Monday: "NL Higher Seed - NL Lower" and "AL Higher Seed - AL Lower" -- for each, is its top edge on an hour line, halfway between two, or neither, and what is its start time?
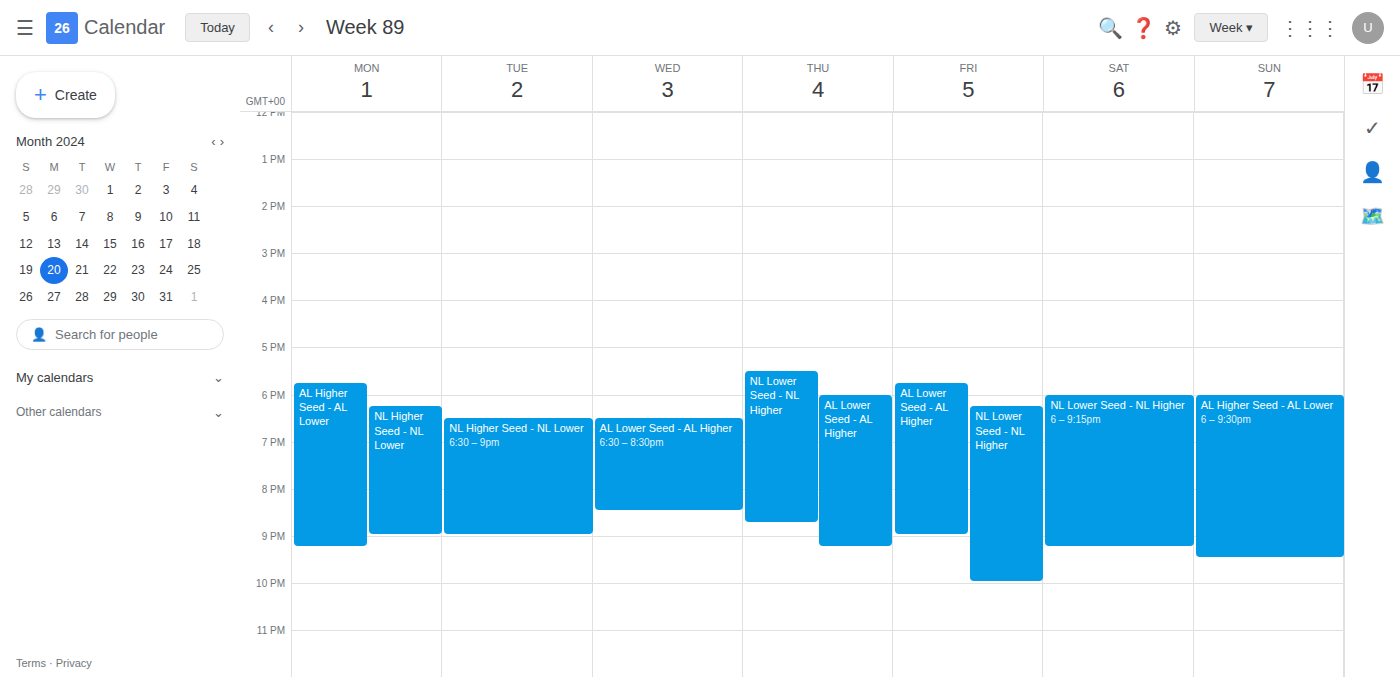
"NL Higher Seed - NL Lower": 6:15 PM, neither: a quarter of the way from the 6 PM line to the 7 PM line. "AL Higher Seed - AL Lower": 5:45 PM, neither: three quarters of the way from the 5 PM line to the 6 PM line.